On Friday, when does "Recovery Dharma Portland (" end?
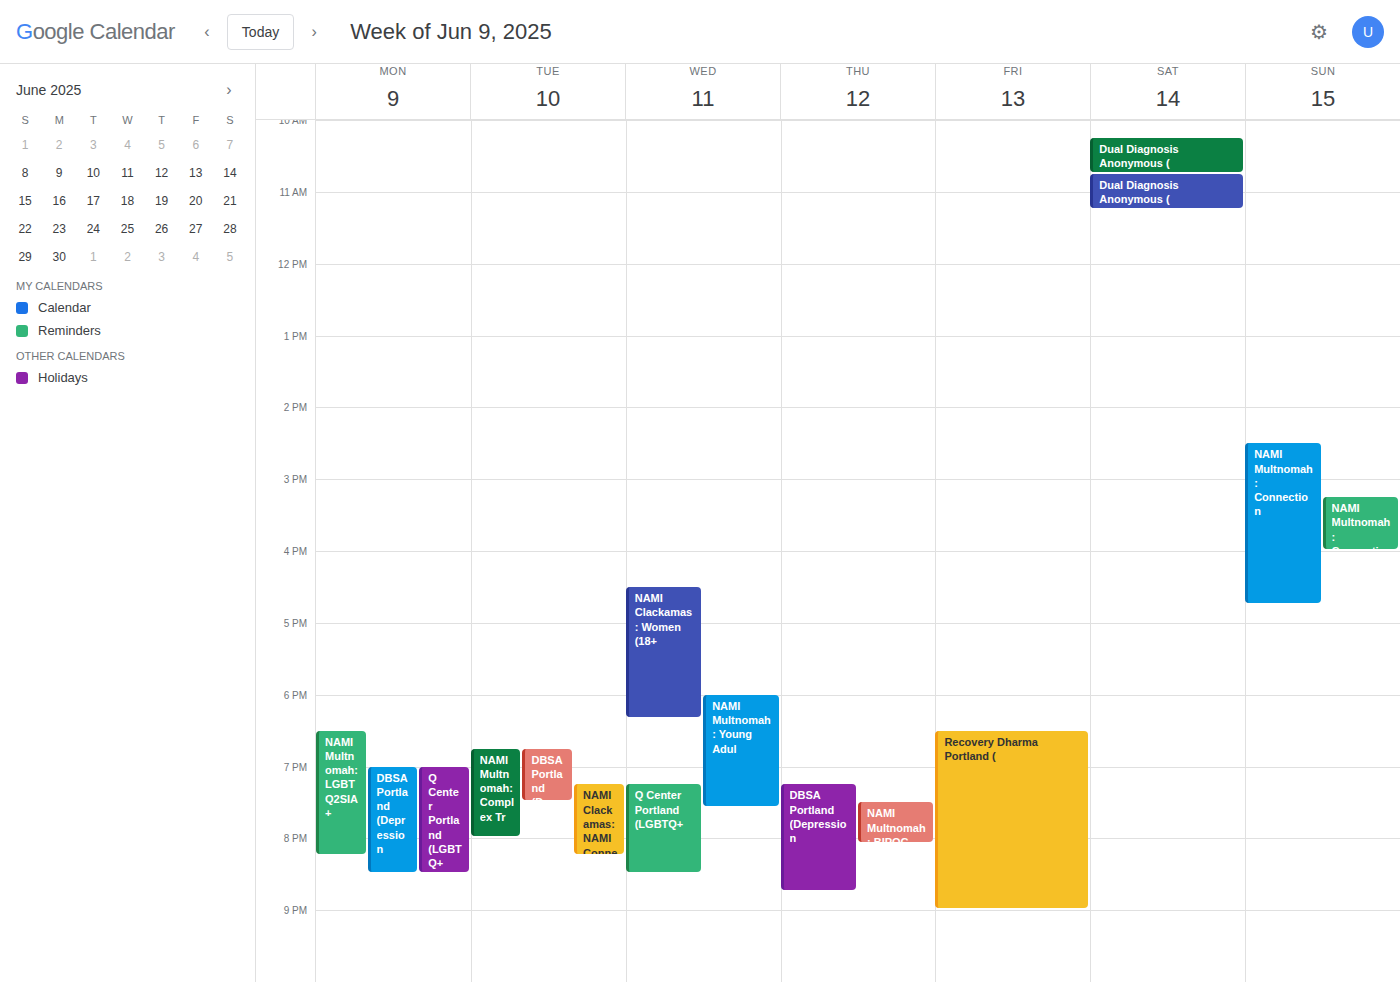
9:00 PM